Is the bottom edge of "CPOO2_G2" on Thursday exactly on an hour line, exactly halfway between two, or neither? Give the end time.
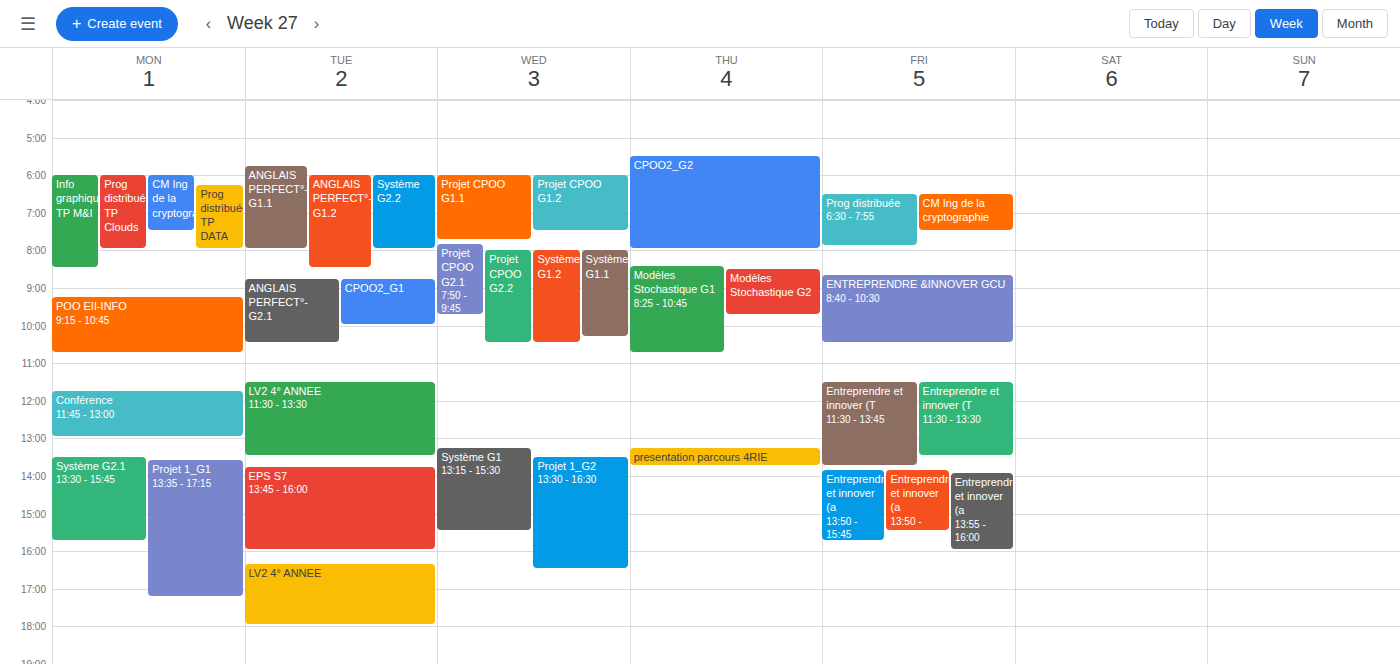
8:00 AM -- exactly on the 8 AM line.